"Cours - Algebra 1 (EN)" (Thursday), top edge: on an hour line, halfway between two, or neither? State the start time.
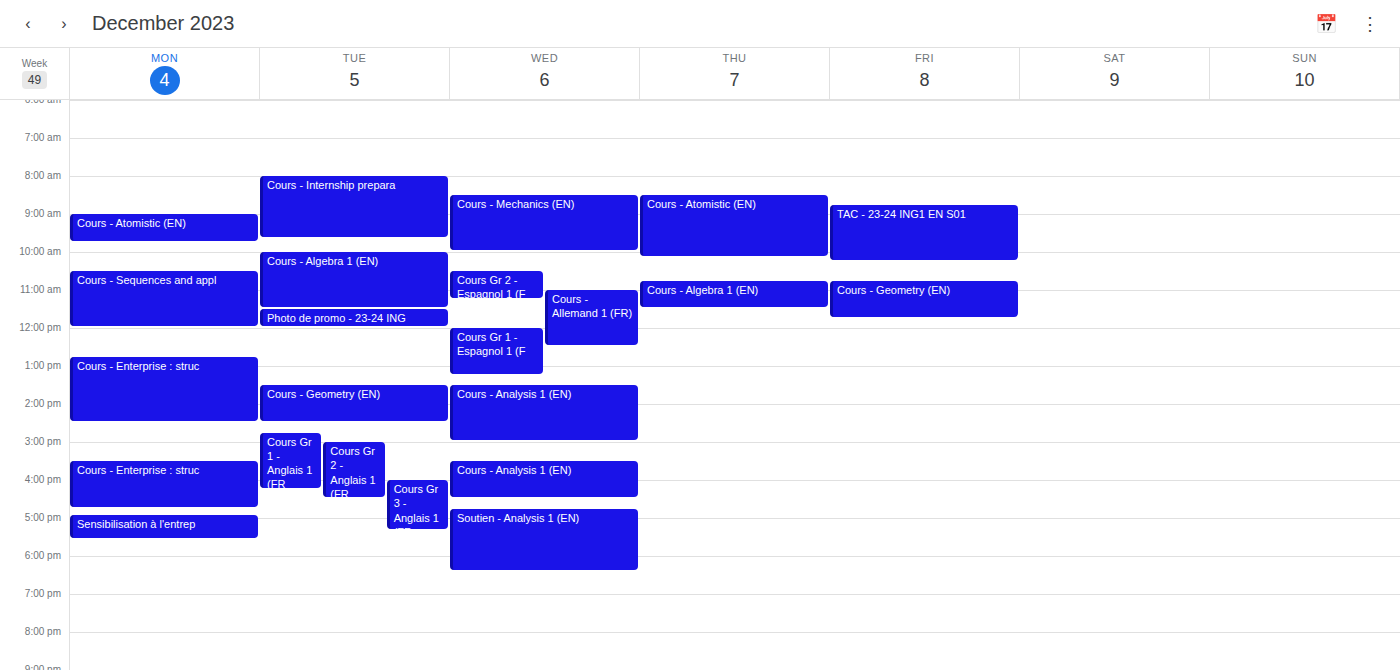
10:45 AM -- neither: three quarters of the way from the 10 AM line to the 11 AM line.